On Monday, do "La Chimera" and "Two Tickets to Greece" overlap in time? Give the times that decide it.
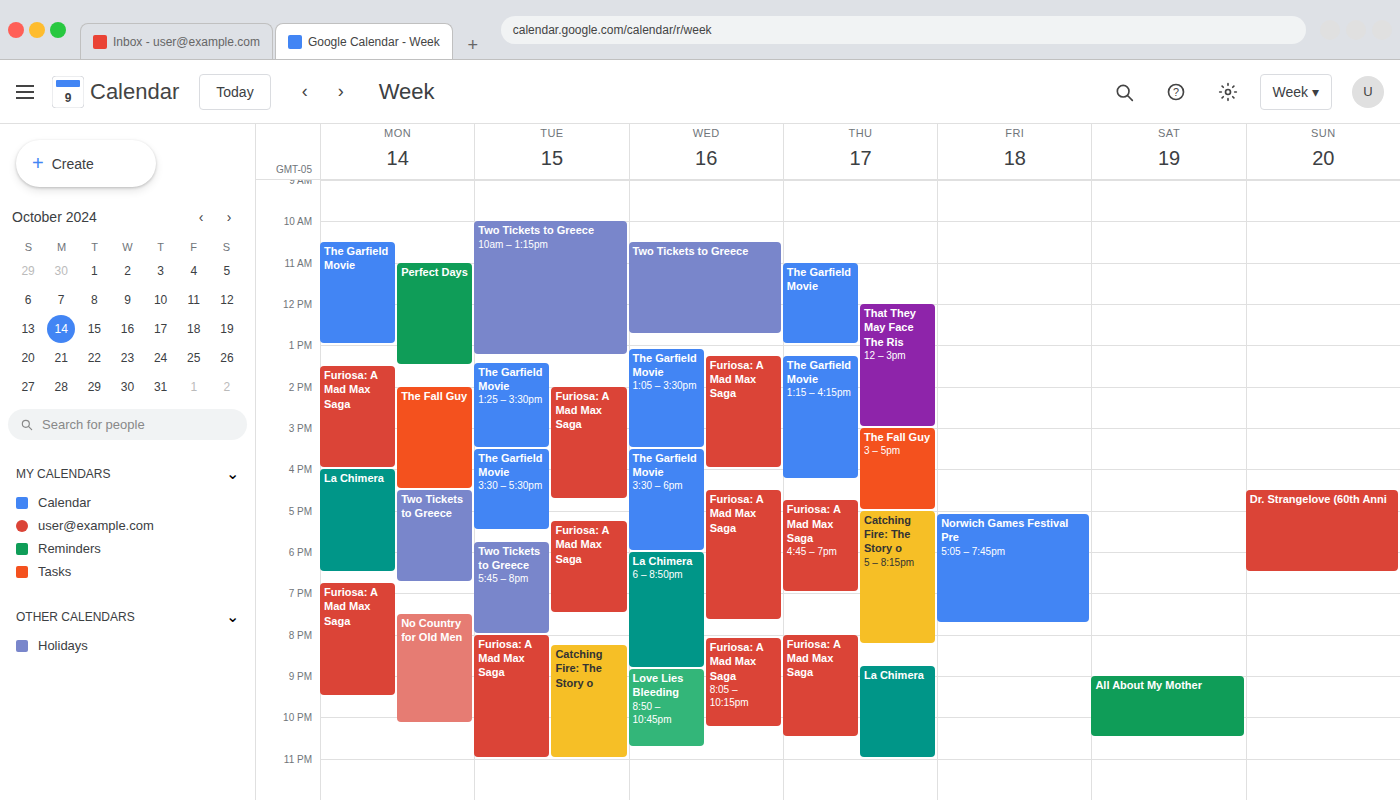
"Two Tickets to Greece" starts at 4:30 PM, before "La Chimera" ends at 6:30 PM -- they overlap.